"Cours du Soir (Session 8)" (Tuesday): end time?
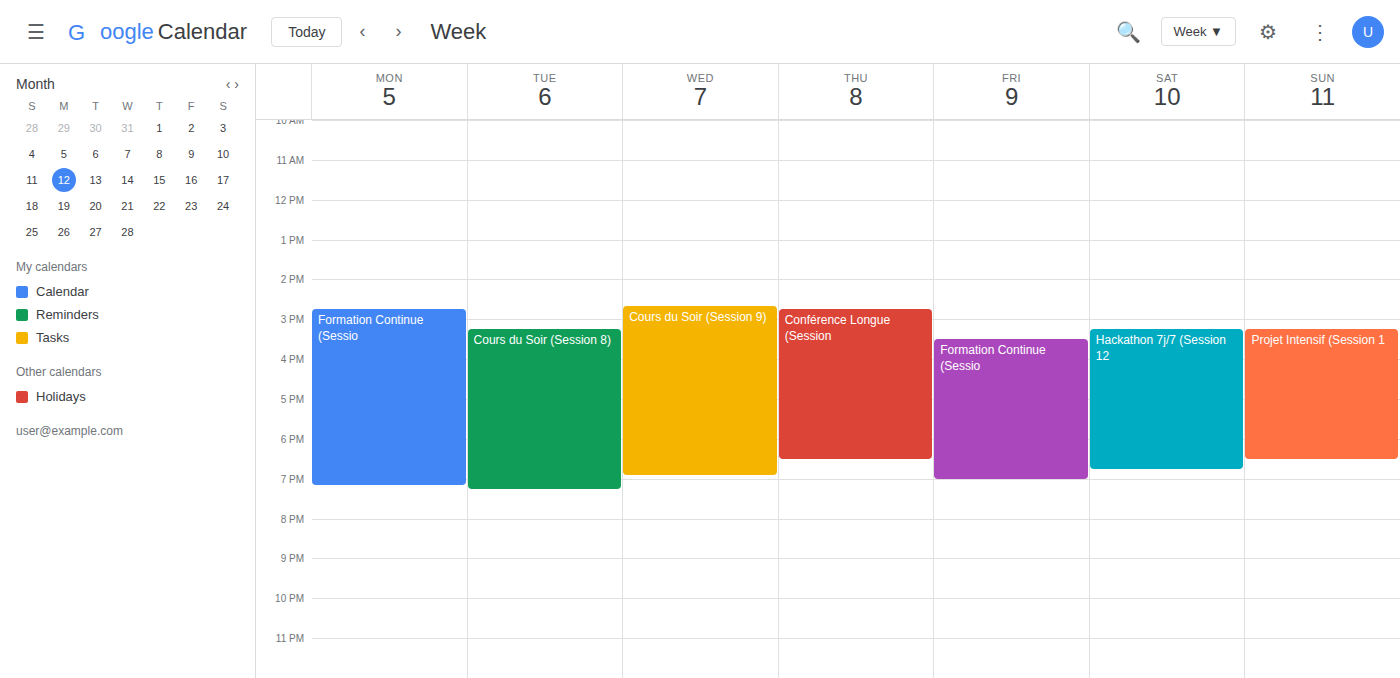
7:15 PM